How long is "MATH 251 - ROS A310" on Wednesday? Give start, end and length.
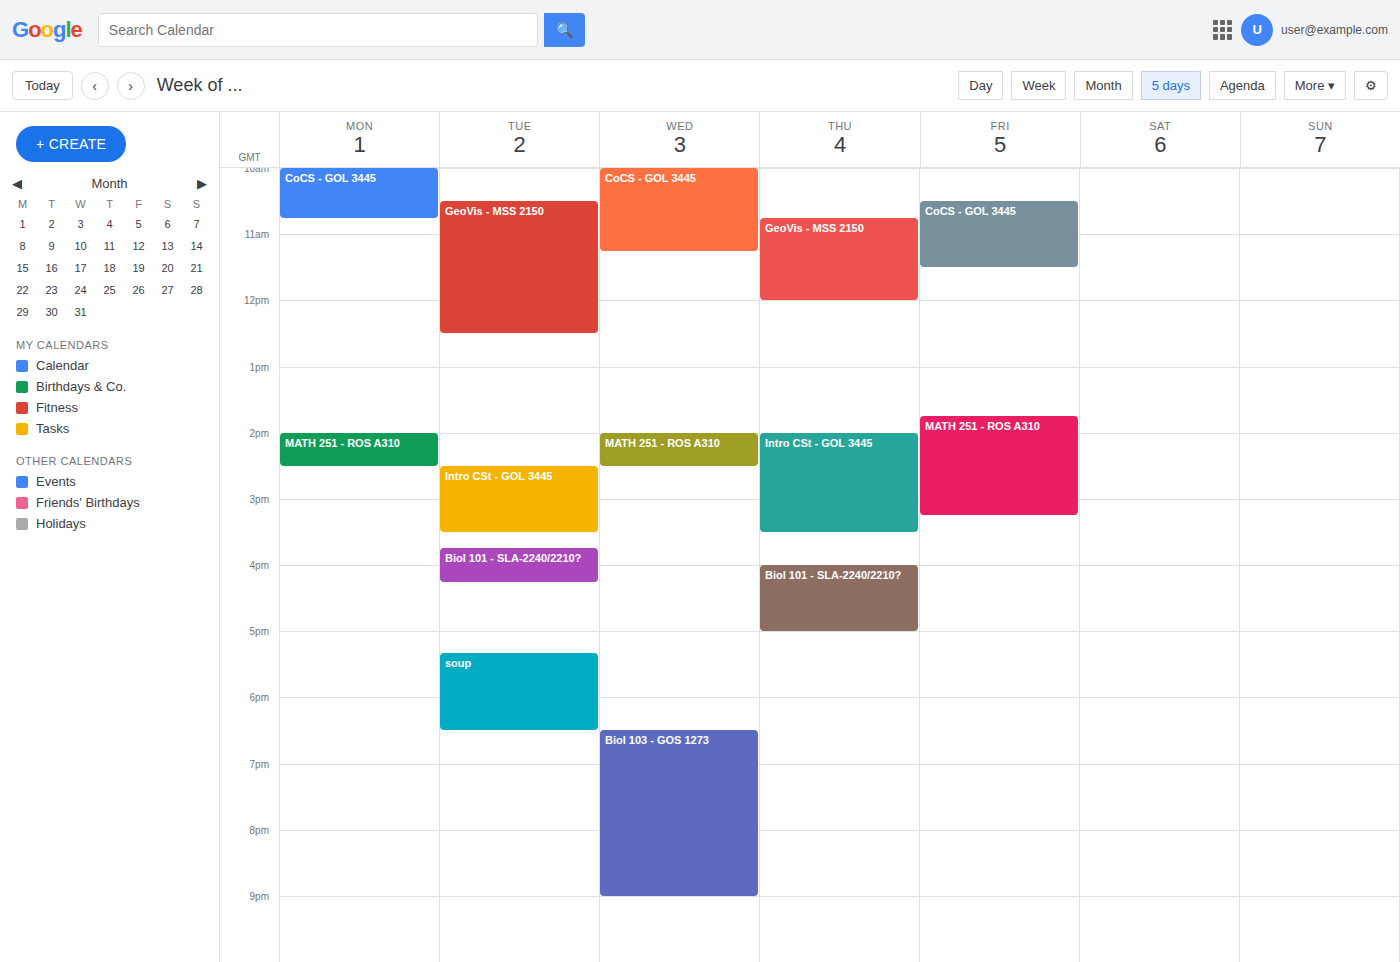
2:00 PM to 2:30 PM, 30 minutes